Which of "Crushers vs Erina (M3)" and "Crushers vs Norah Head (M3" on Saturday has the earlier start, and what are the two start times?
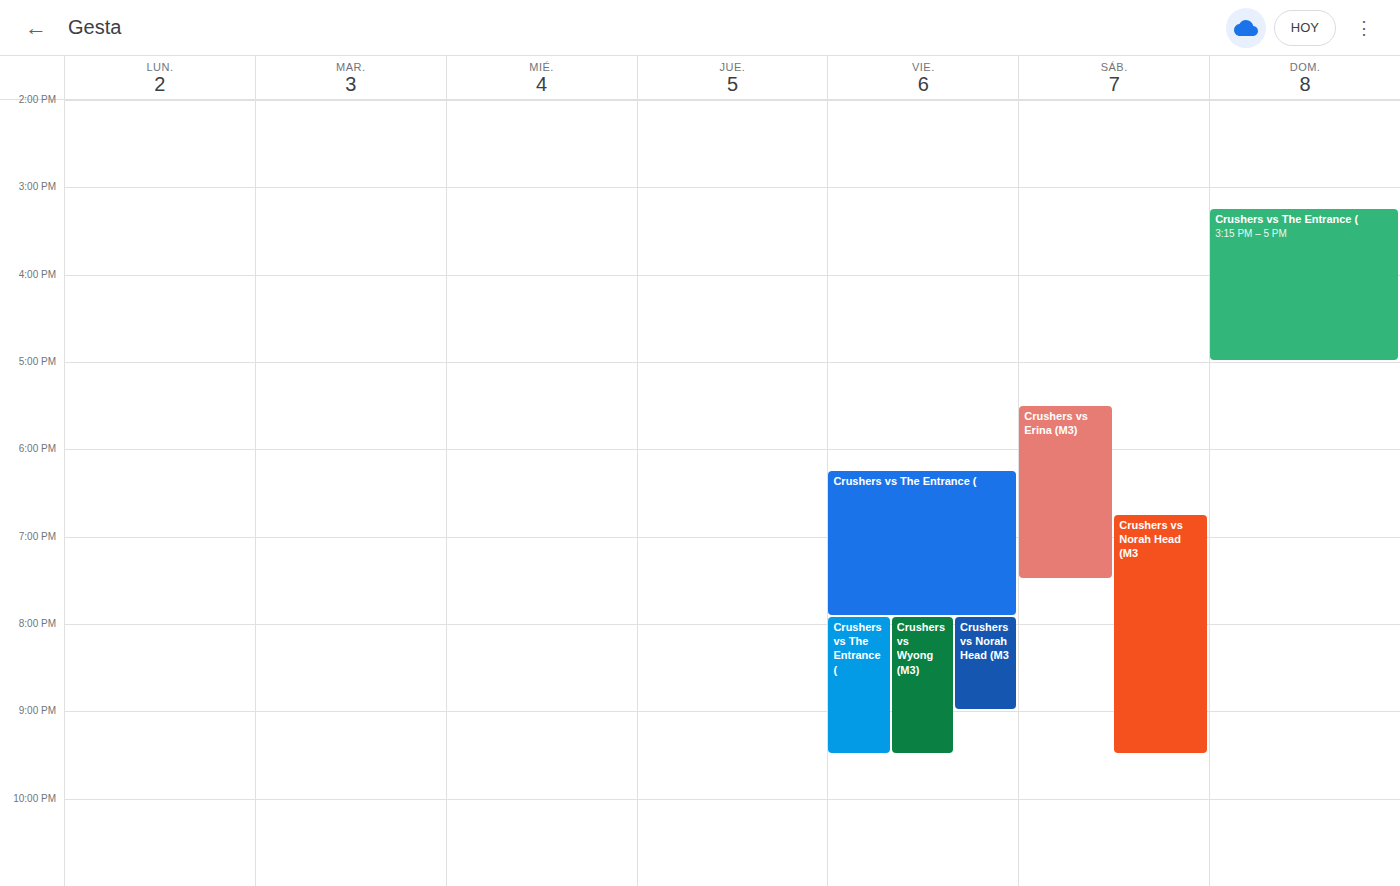
"Crushers vs Erina (M3)" 5:30 PM; "Crushers vs Norah Head (M3" 6:45 PM.